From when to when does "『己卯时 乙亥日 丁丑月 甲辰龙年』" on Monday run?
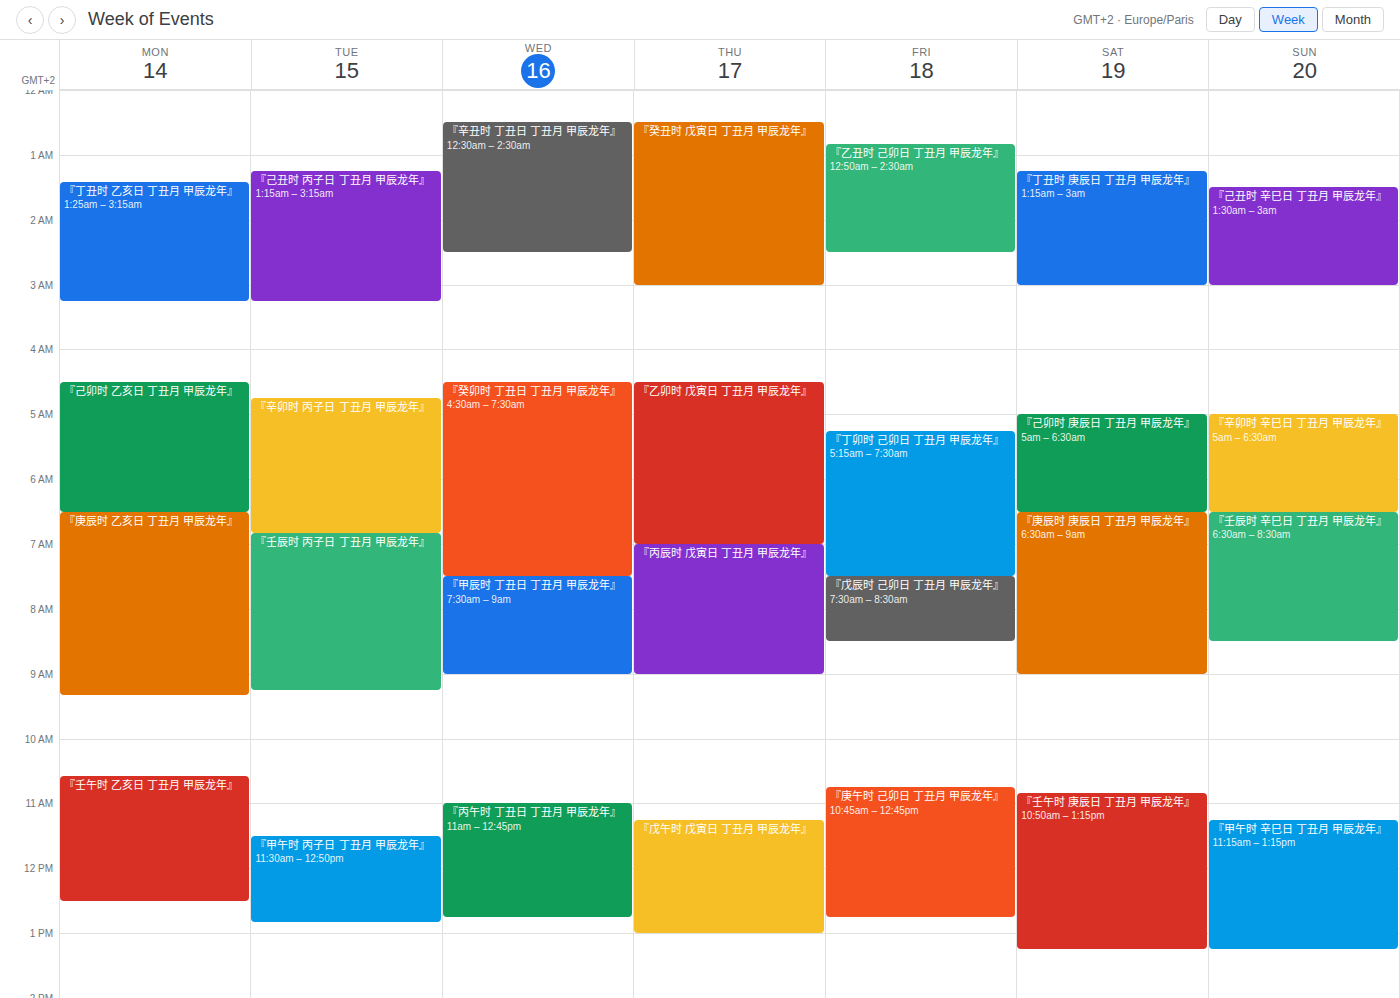
4:30 AM to 6:30 AM